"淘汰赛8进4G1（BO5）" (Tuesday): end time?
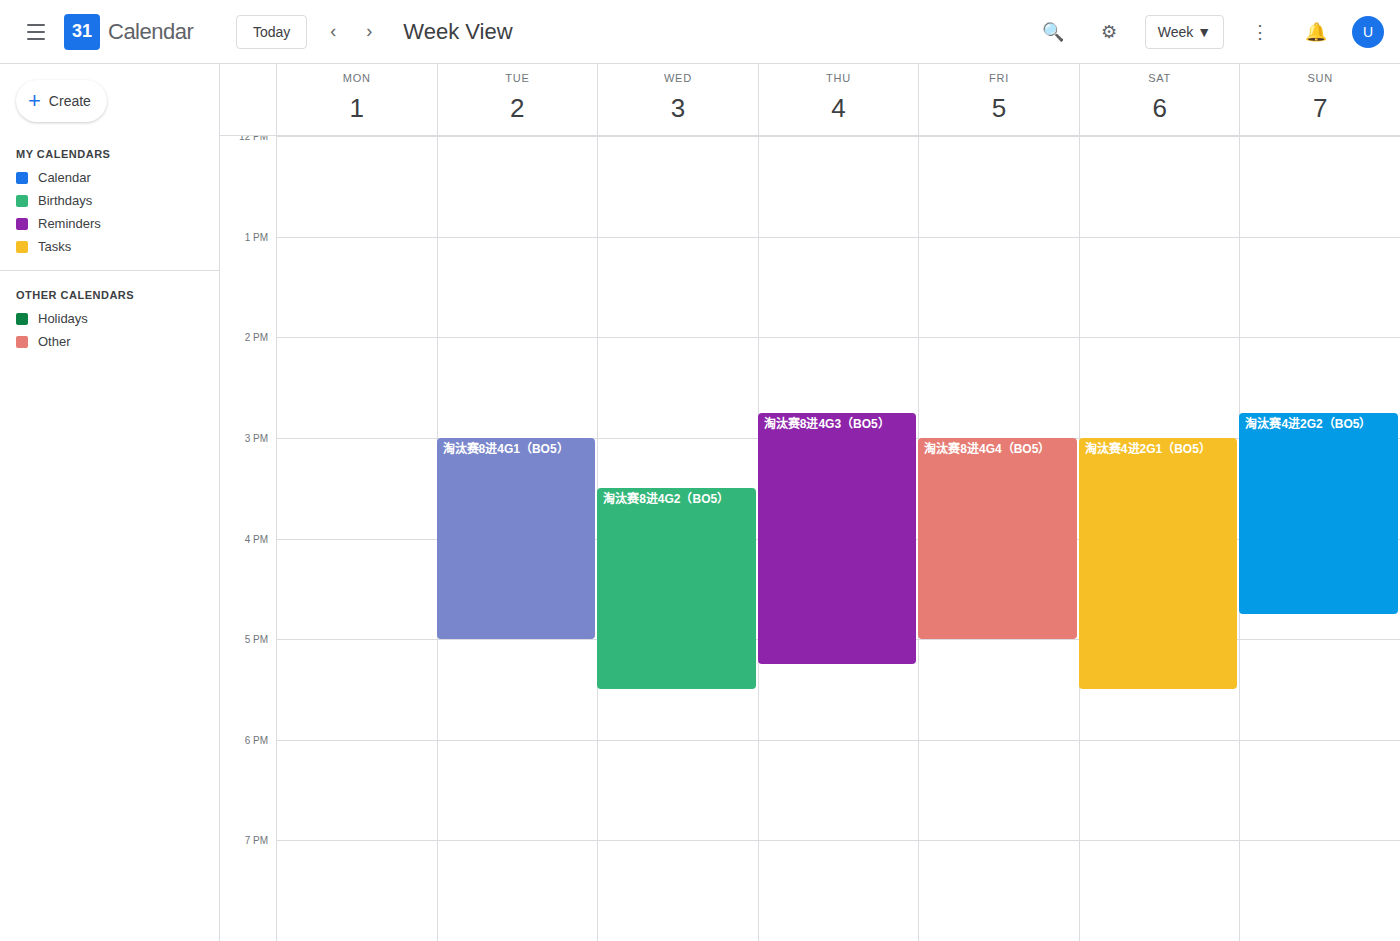
5:00 PM